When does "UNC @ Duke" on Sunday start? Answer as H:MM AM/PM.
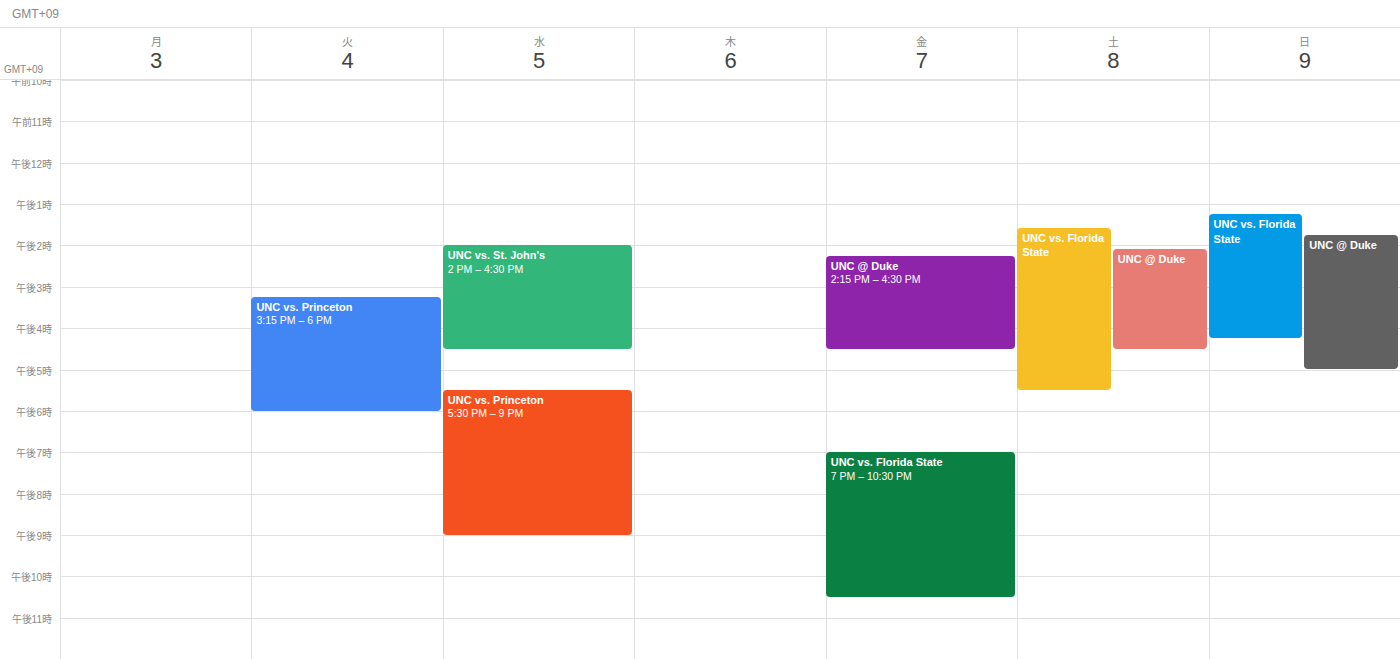
1:45 PM